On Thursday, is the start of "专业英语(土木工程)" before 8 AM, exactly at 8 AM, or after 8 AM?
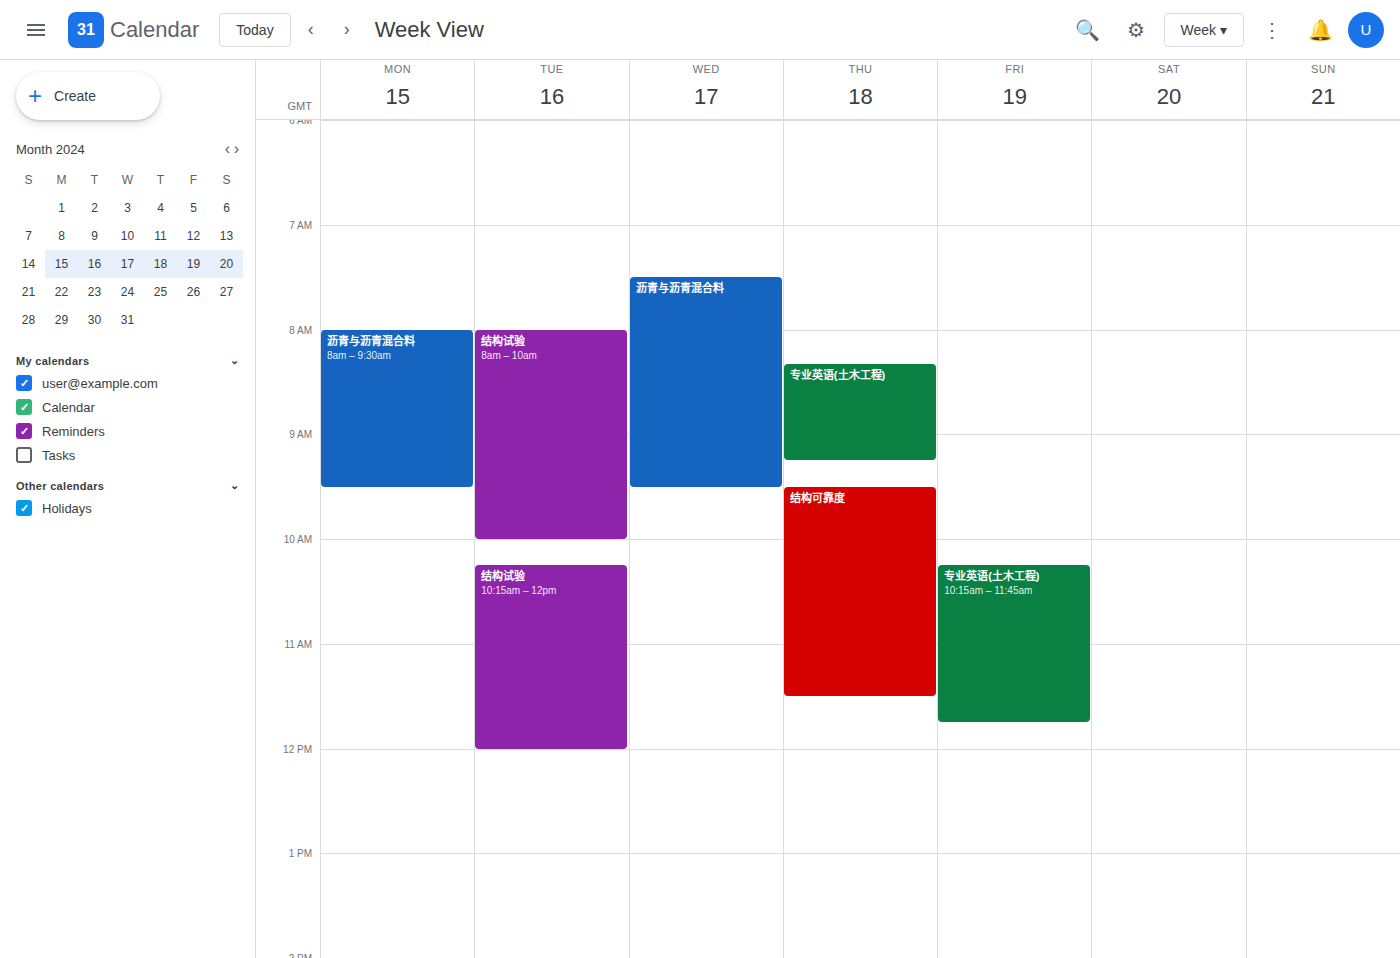
8:20 AM -- after 8 AM, 20 minutes below the 8 AM line.